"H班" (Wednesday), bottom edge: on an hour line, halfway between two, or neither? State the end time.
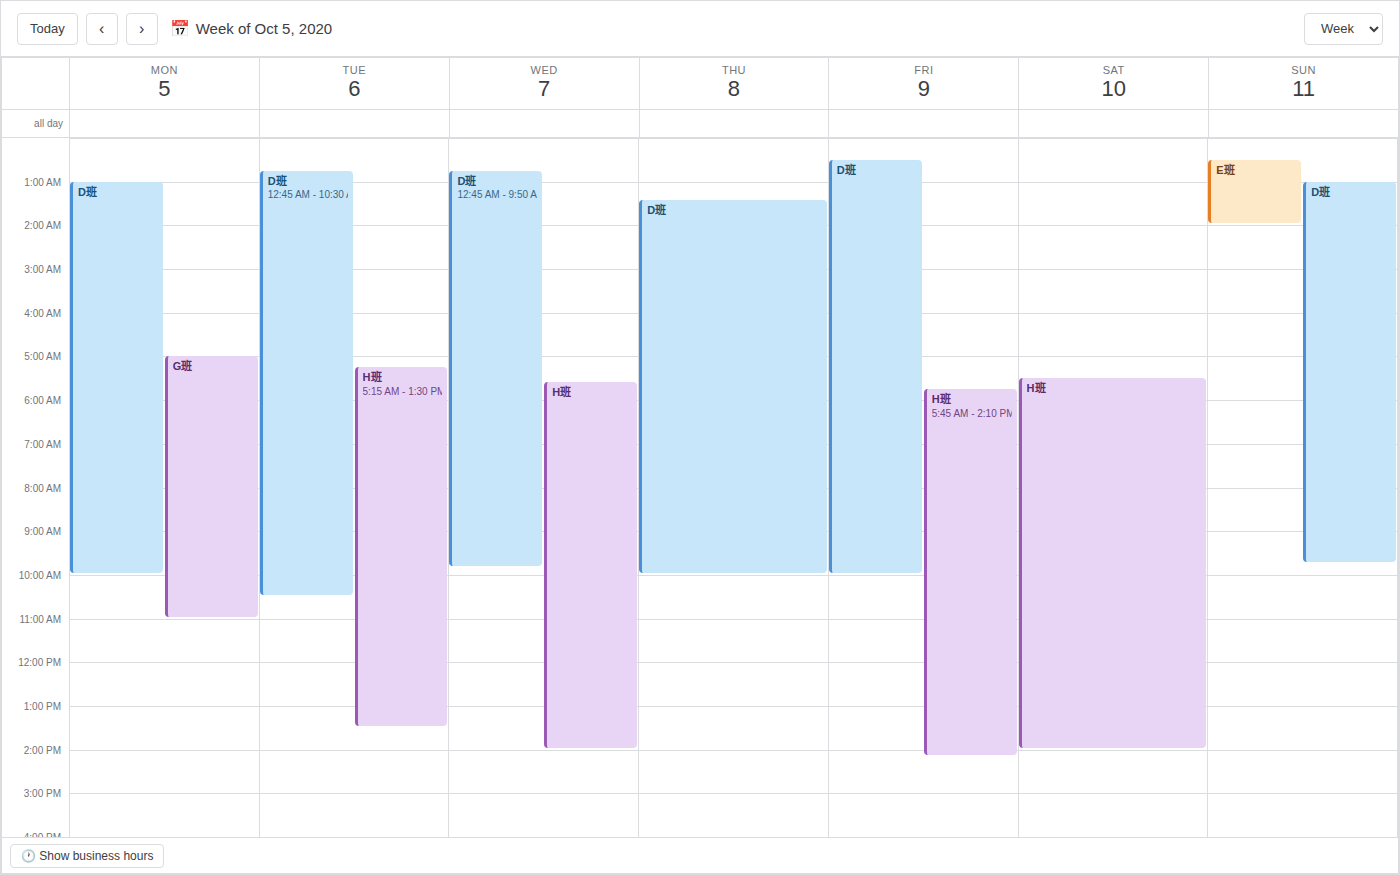
2:00 PM -- exactly on the 2 PM line.